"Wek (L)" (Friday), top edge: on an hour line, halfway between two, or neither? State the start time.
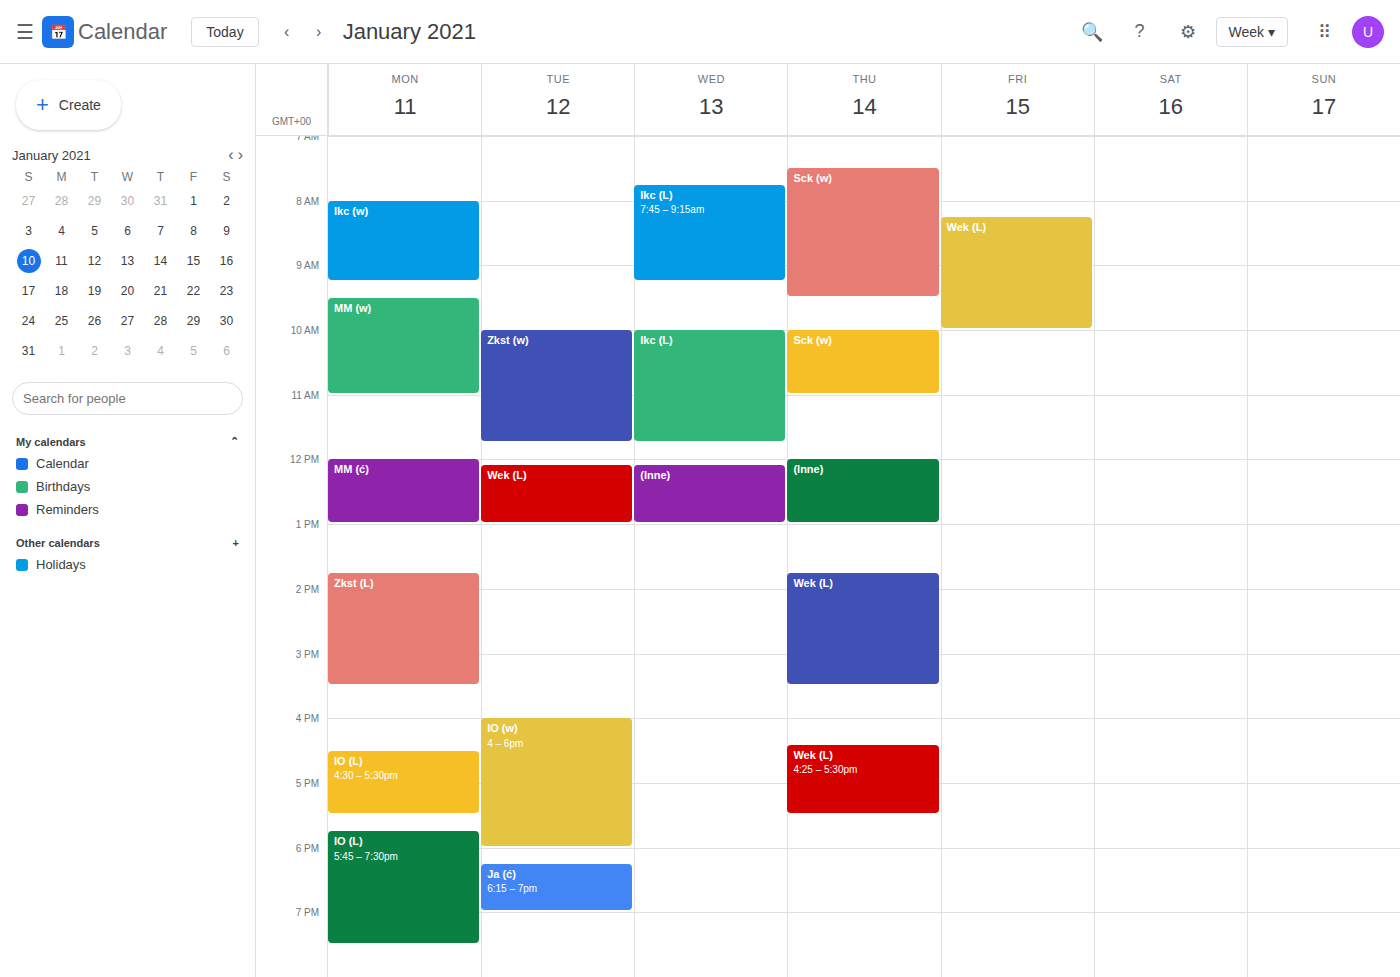
8:15 AM -- neither: a quarter of the way from the 8 AM line to the 9 AM line.